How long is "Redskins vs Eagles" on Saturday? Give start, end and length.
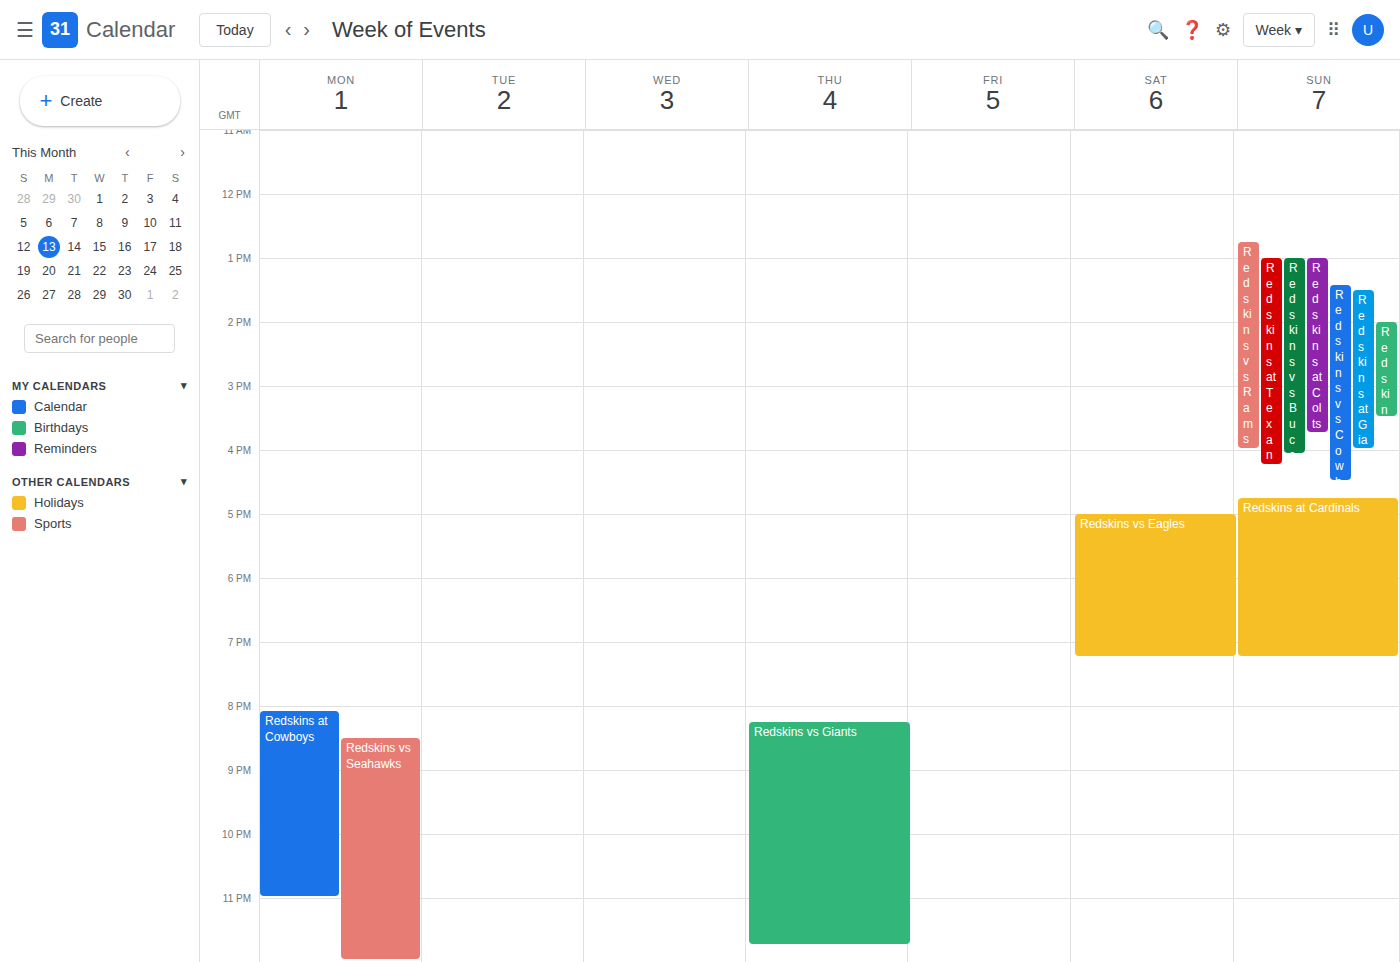
5:00 PM to 7:15 PM, 2 hours 15 minutes